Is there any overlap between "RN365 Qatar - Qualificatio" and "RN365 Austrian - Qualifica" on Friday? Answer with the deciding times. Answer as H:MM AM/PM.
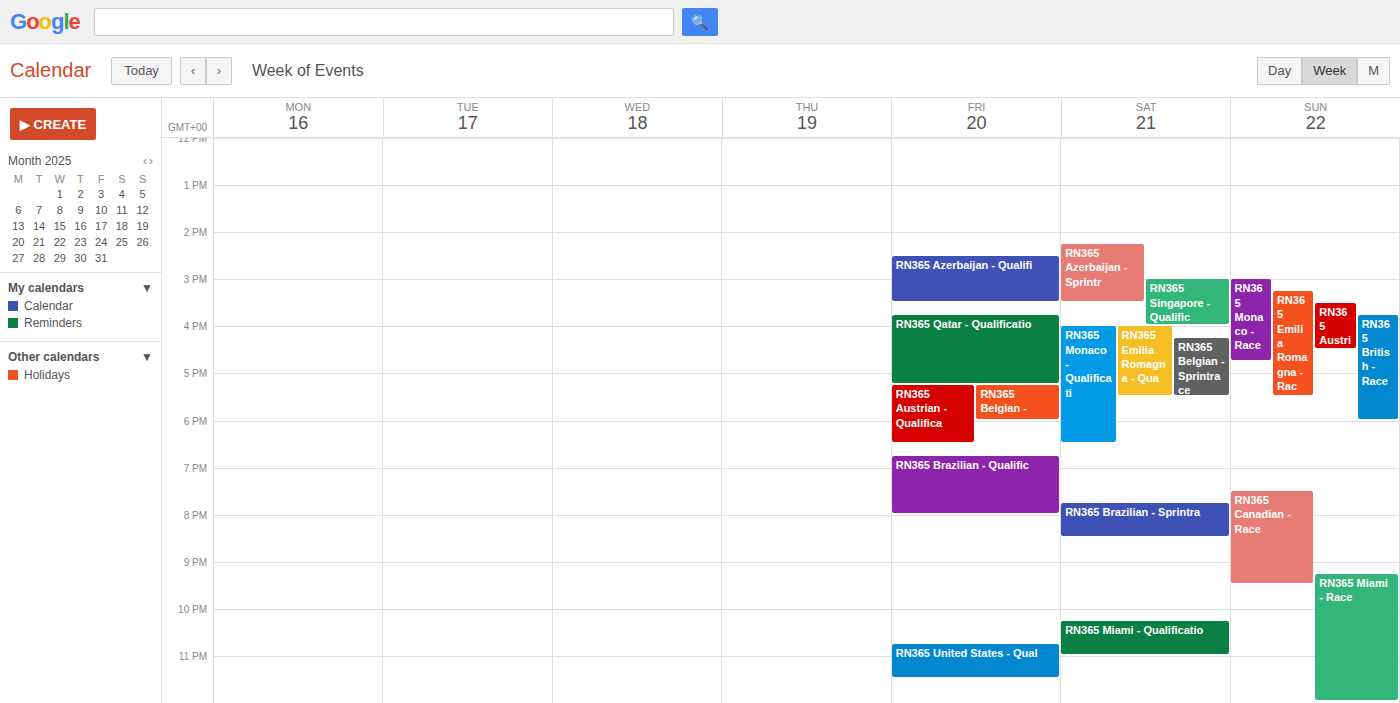
"RN365 Qatar - Qualificatio" ends at 5:15 PM, exactly when "RN365 Austrian - Qualifica" starts -- they touch but do not overlap.